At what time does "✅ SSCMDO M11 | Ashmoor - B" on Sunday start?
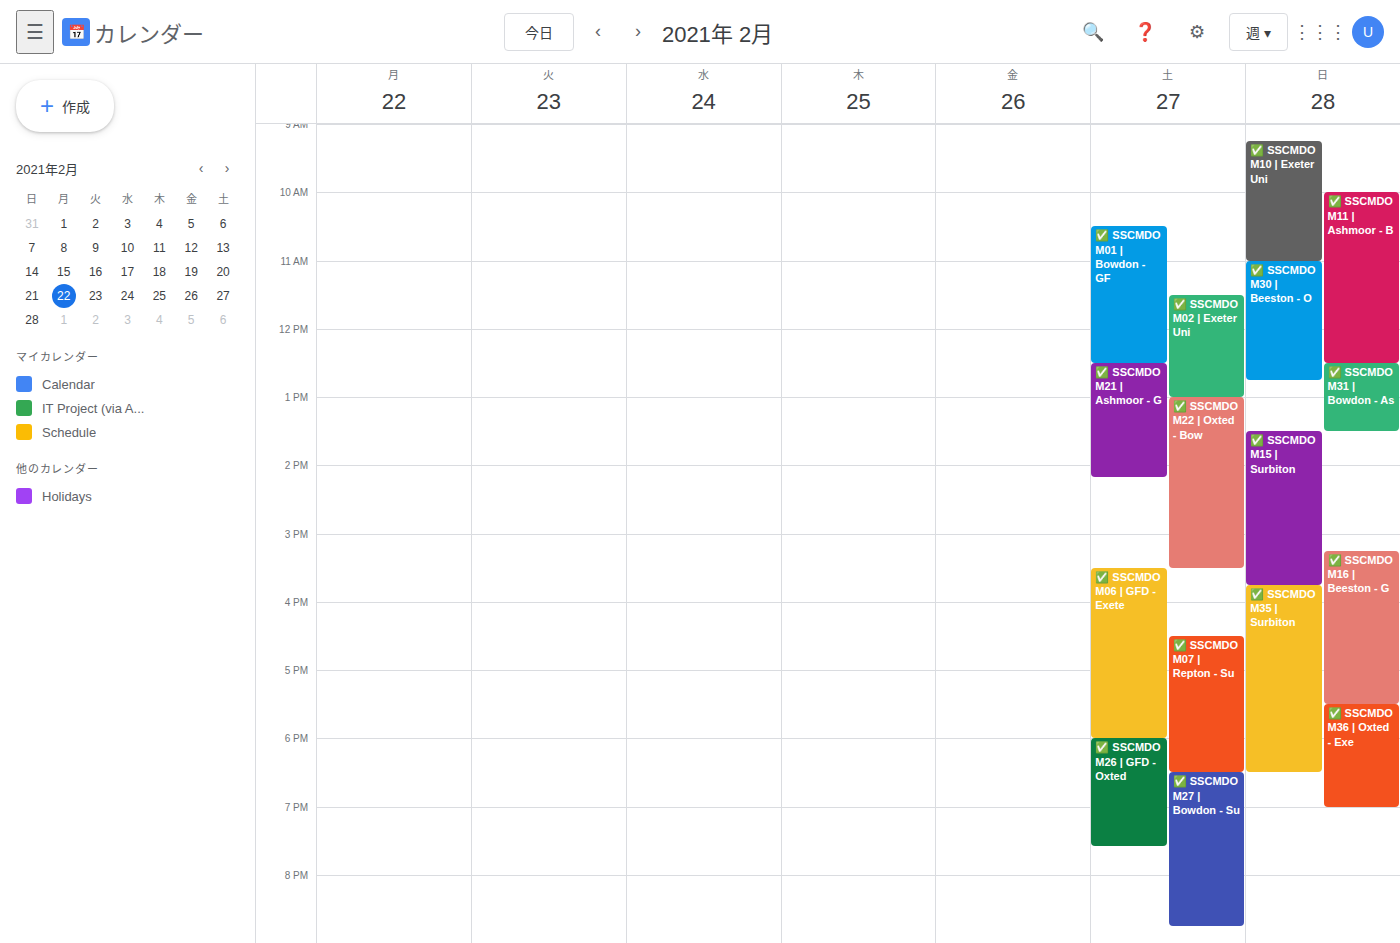
10:00 AM